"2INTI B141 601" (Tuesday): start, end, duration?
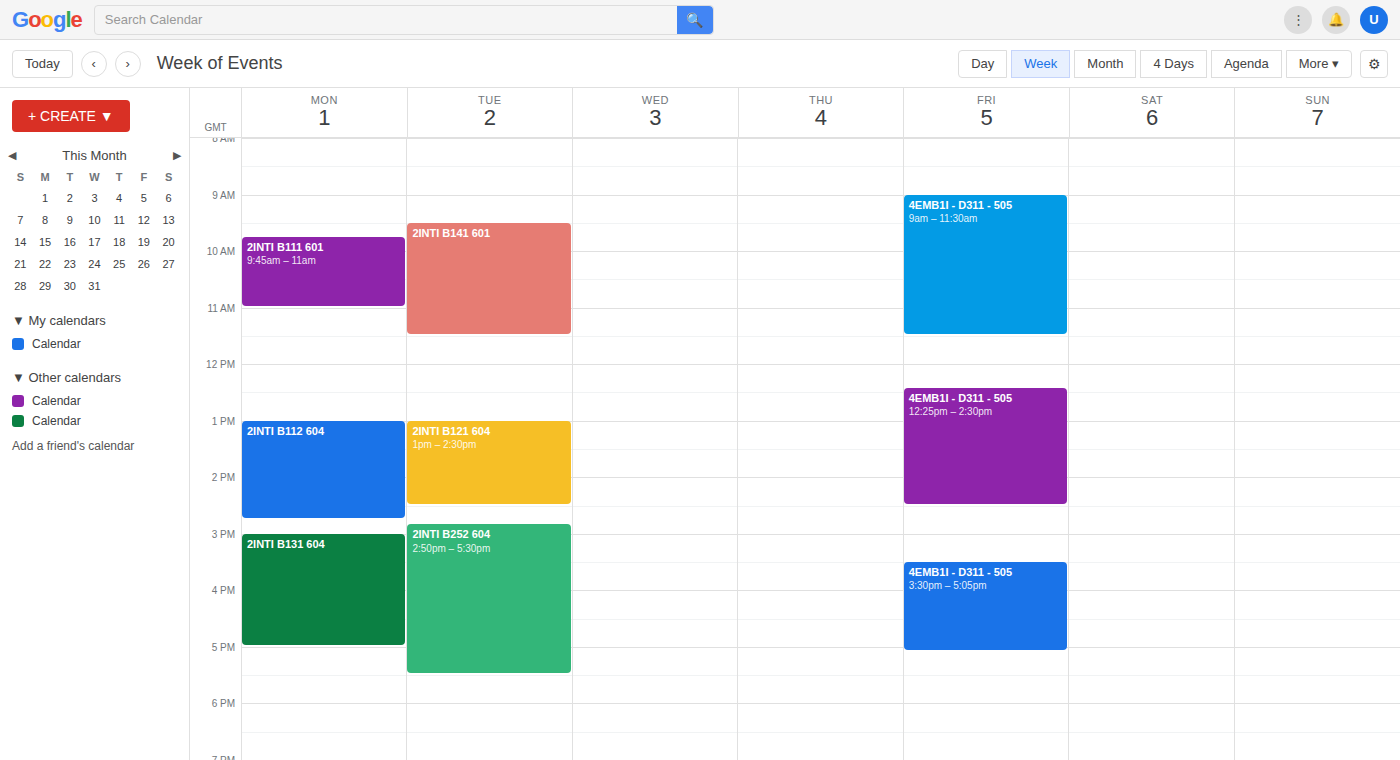
9:30 AM to 11:30 AM, 2 hours